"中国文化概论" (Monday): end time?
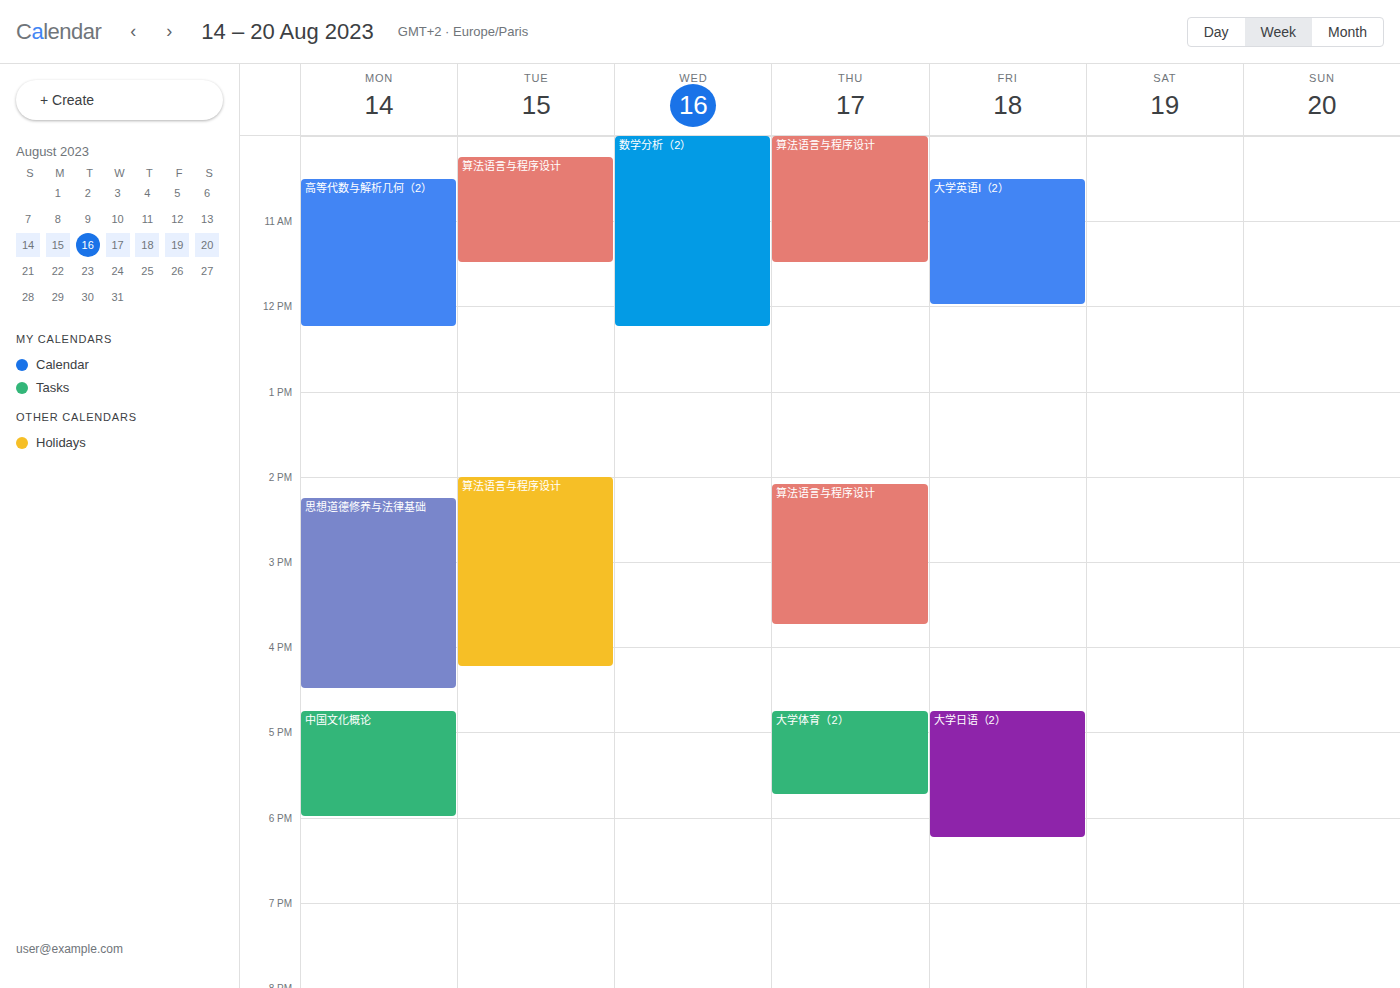
6:00 PM